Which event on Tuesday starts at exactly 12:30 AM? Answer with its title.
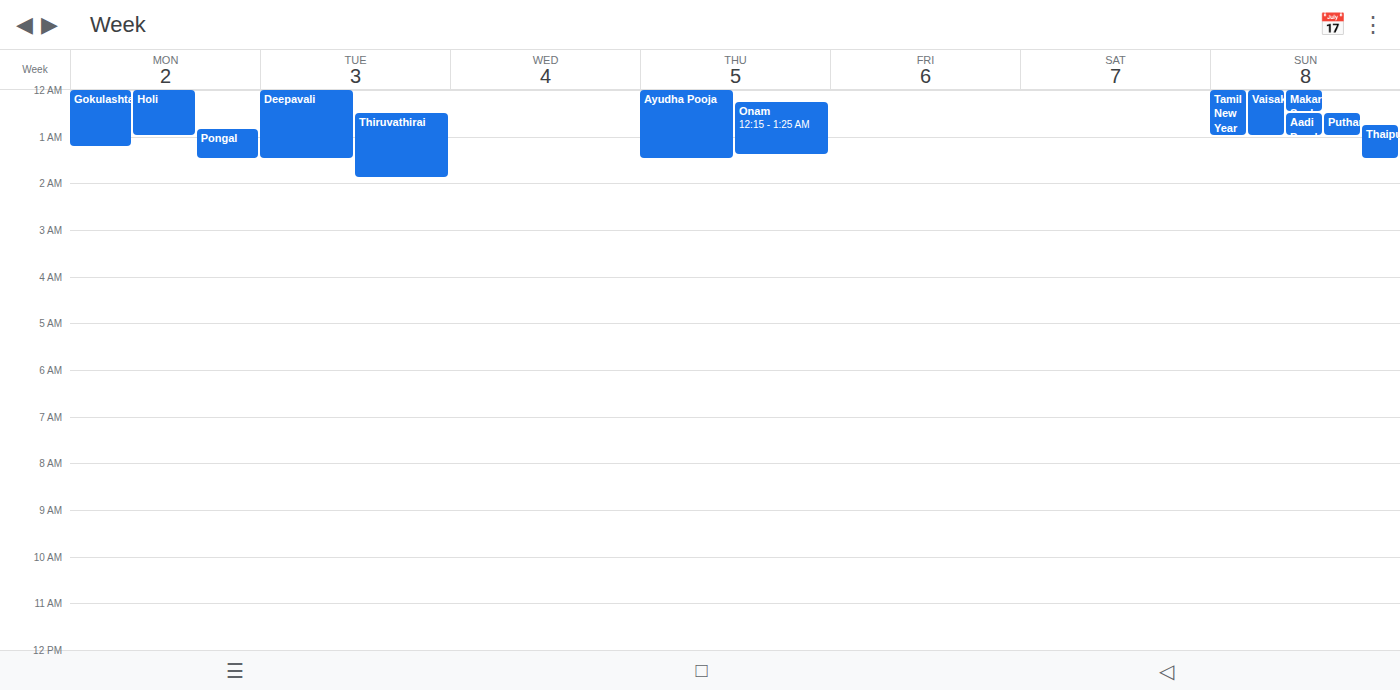
"Thiruvathirai"